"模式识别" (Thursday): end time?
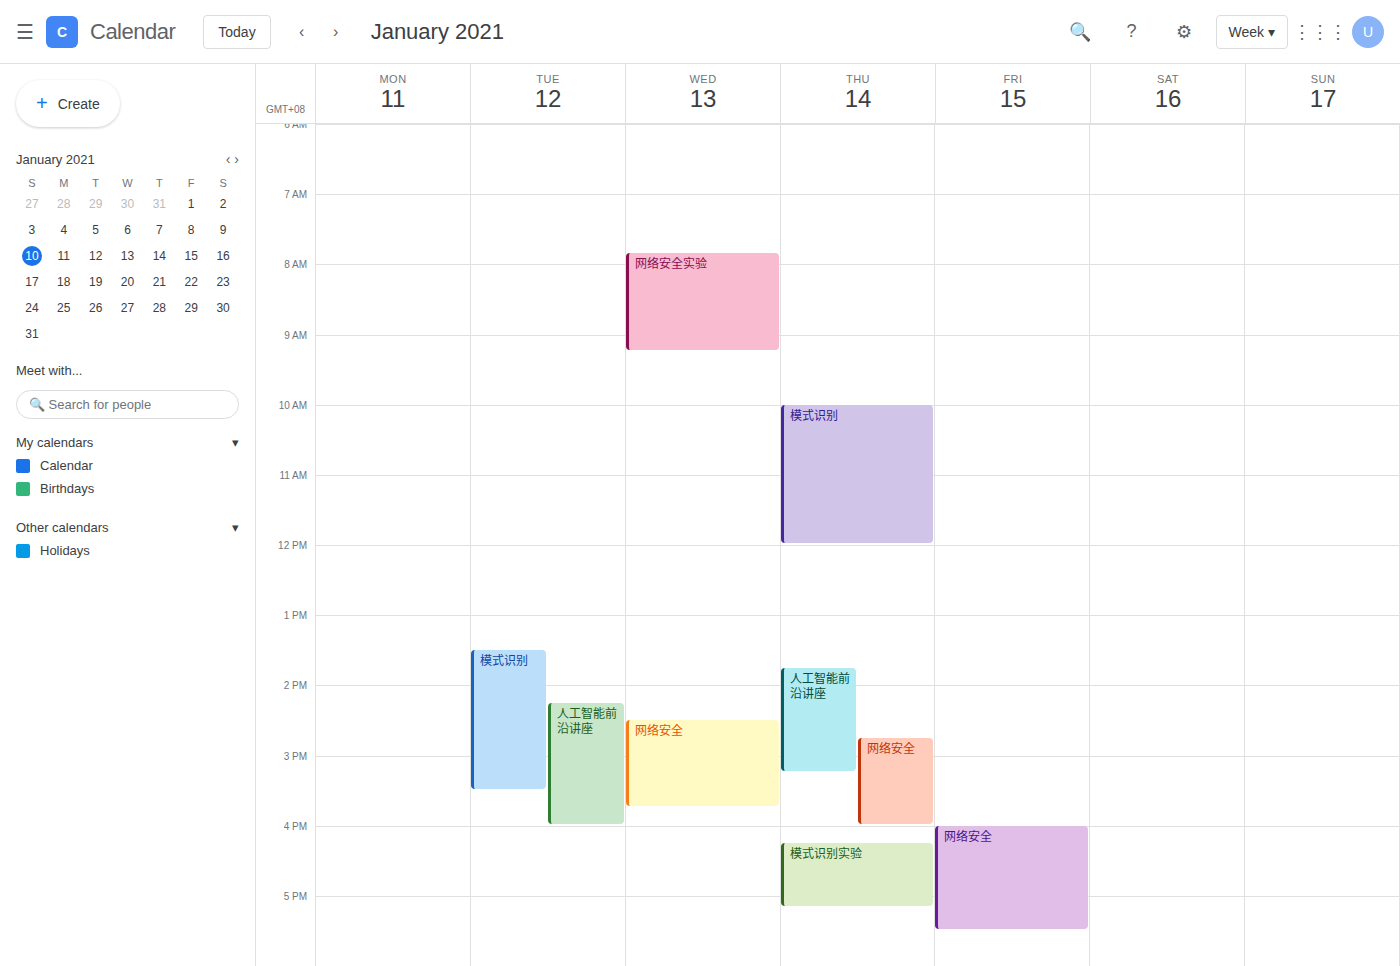
12:00